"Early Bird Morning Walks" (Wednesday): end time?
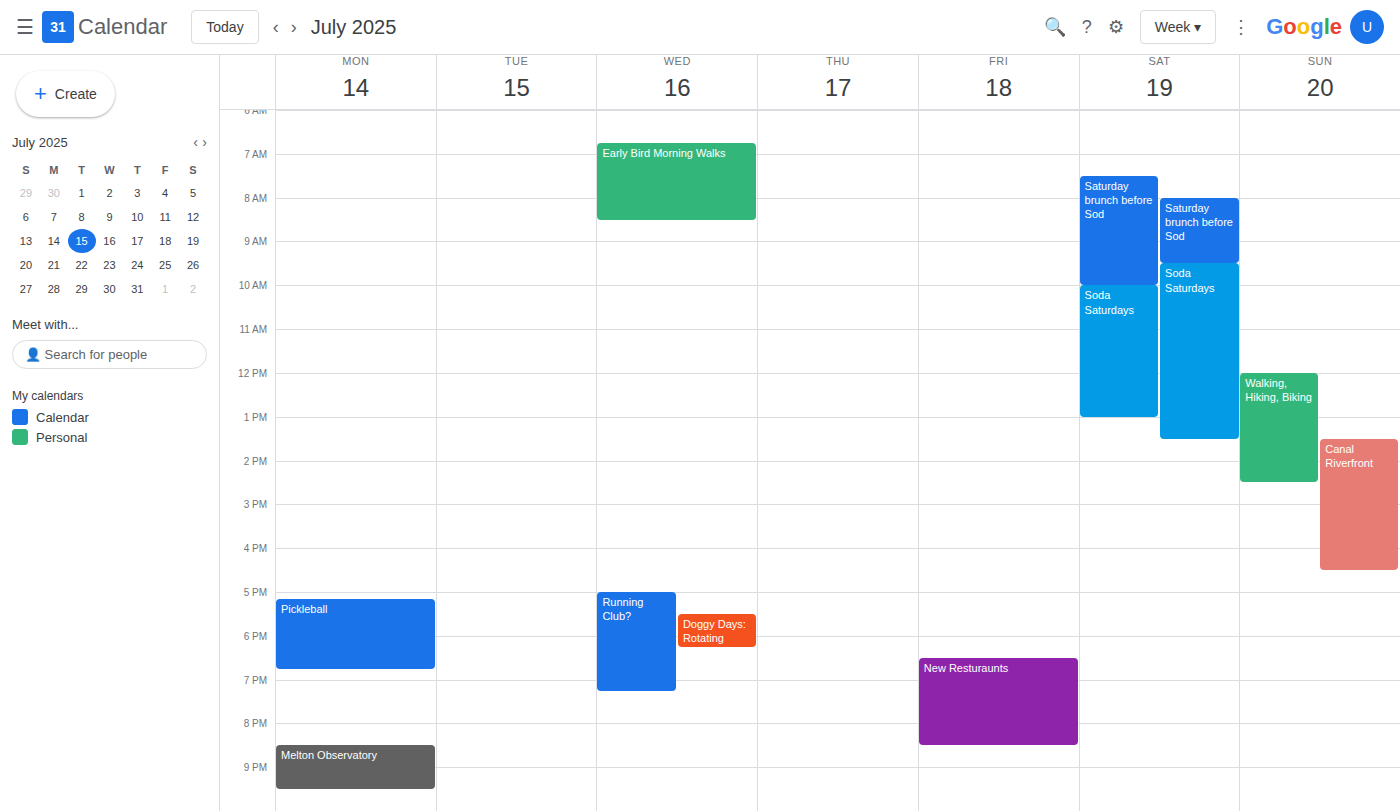
8:30 AM